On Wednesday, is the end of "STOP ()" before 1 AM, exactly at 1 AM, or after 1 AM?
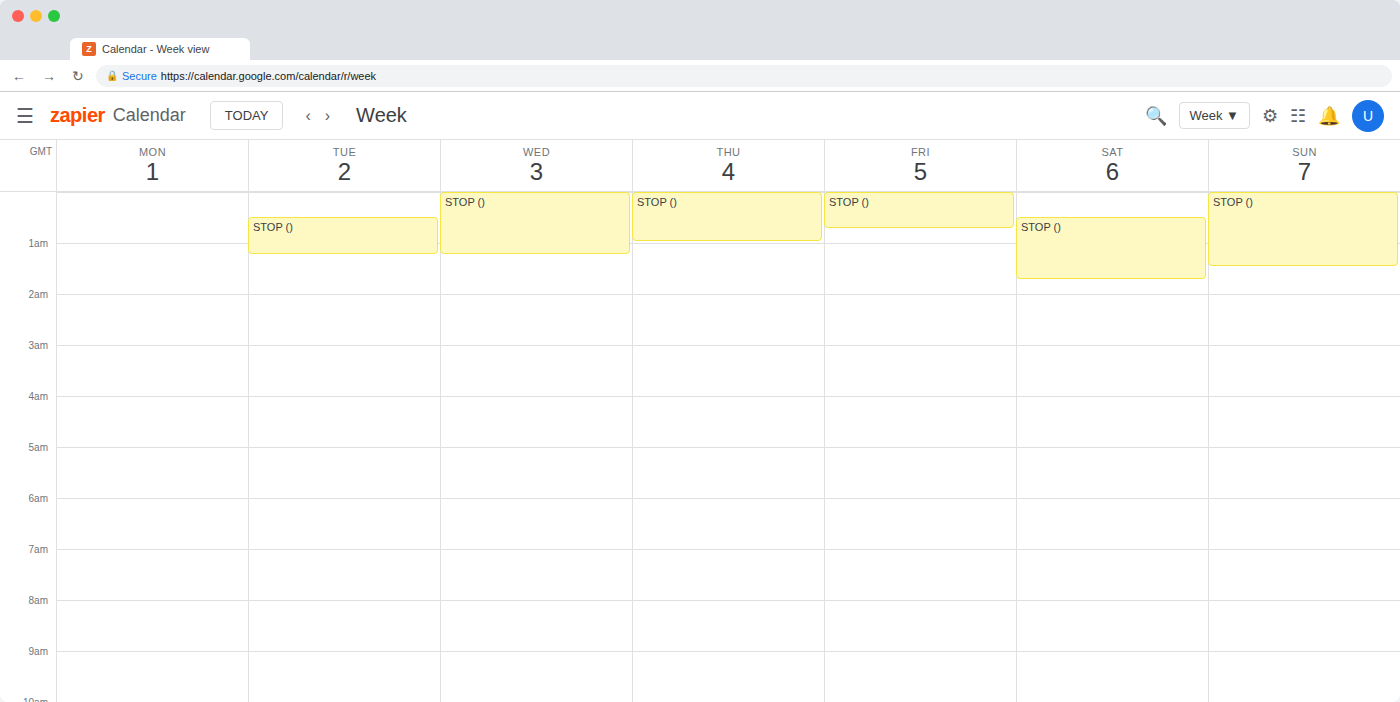
1:15 AM -- after 1 AM, 15 minutes below the 1 AM line.